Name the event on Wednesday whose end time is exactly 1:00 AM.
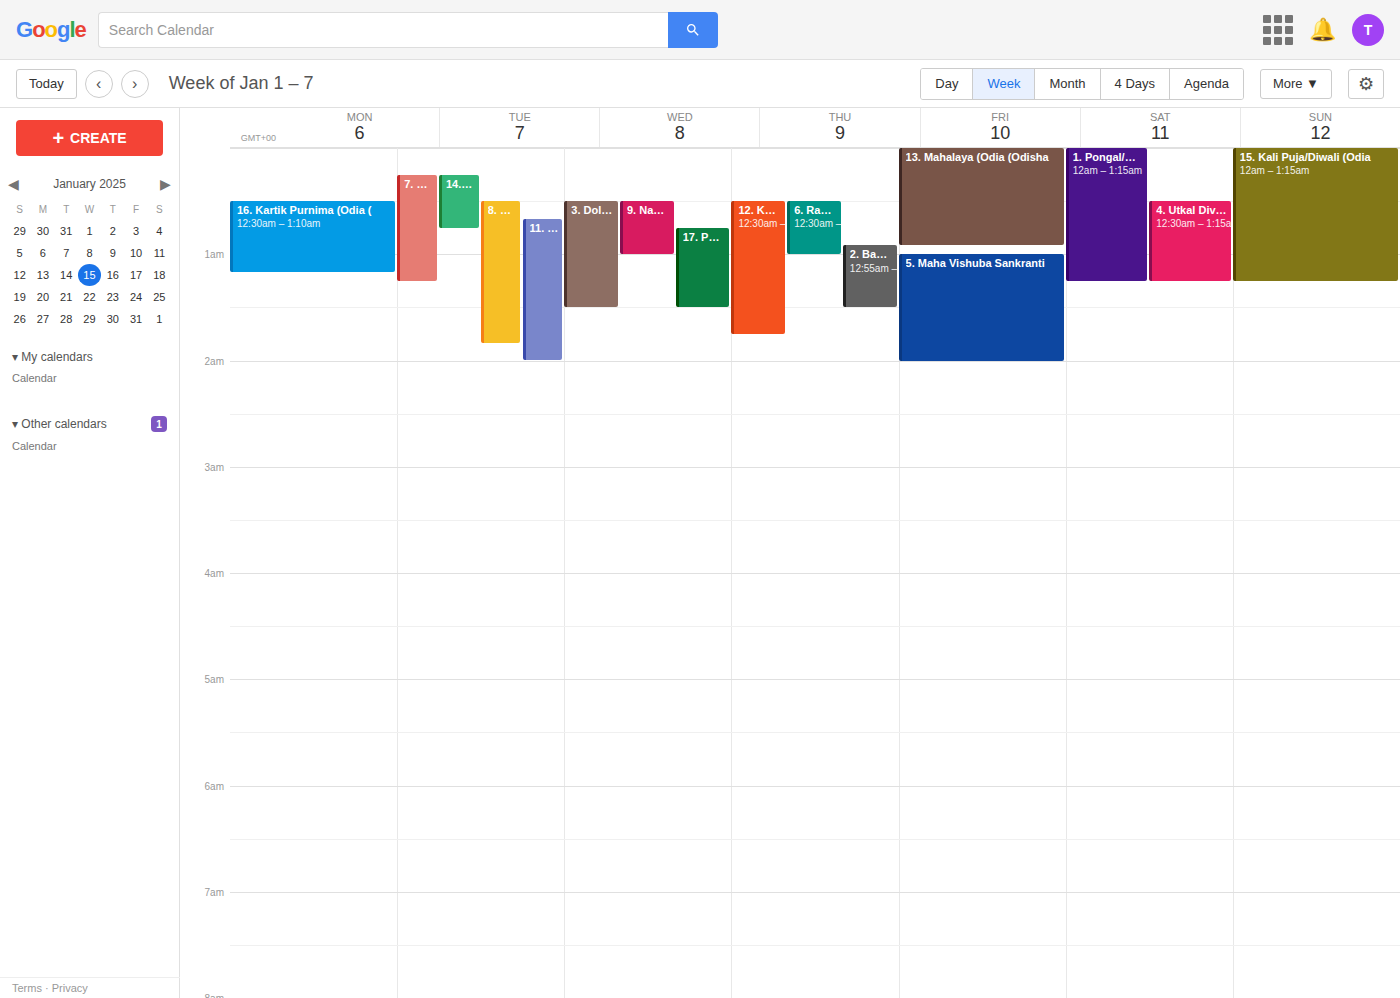
"9. Nag Panchami (Odia (Odi"